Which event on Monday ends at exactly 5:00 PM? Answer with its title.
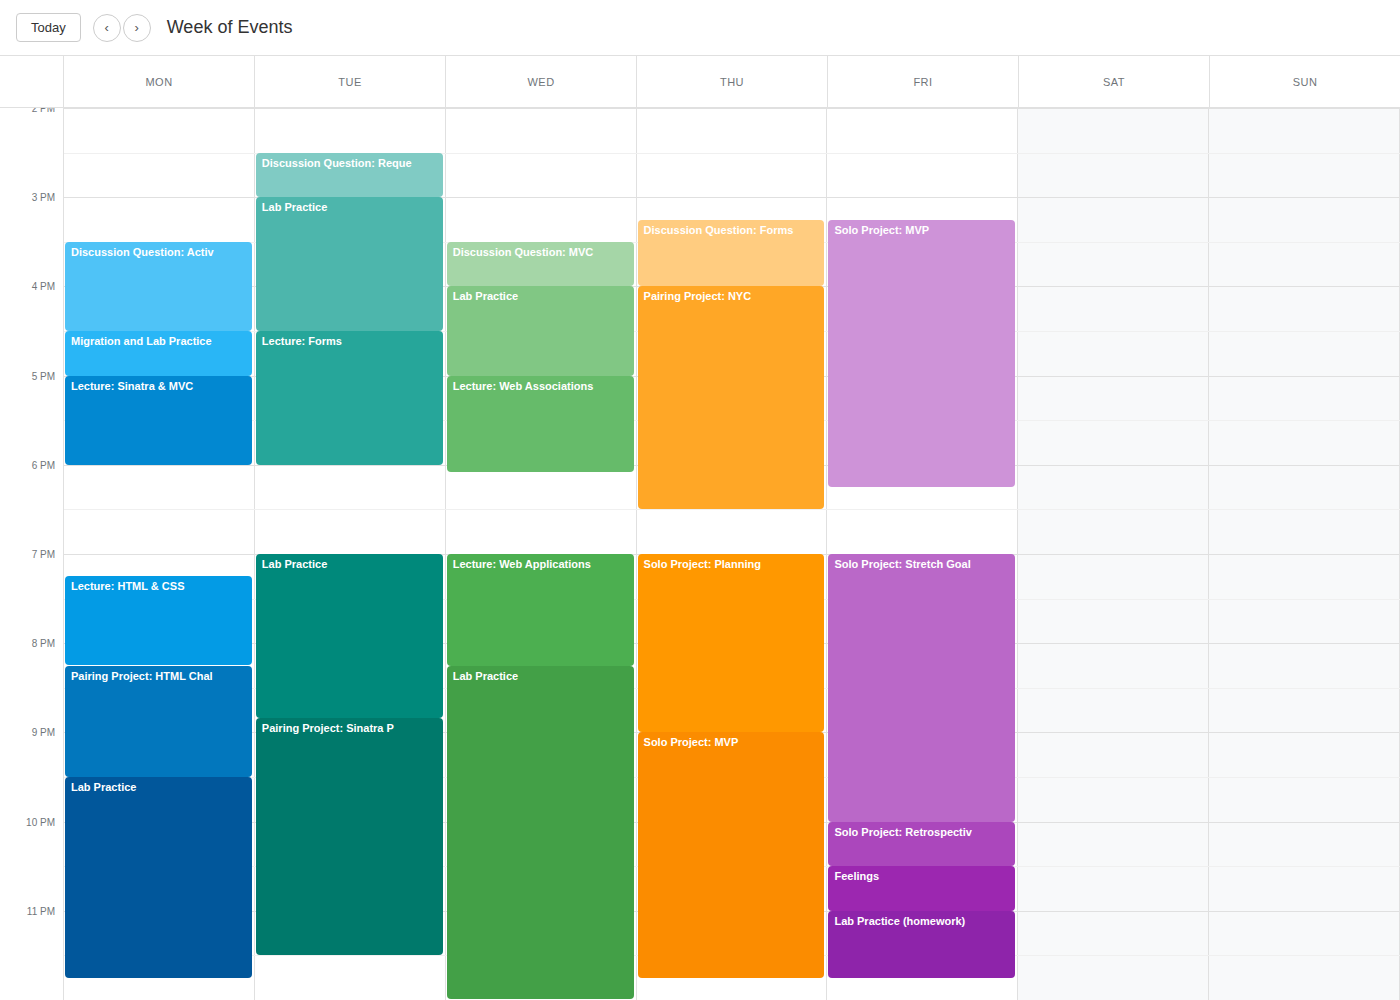
"Migration and Lab Practice"